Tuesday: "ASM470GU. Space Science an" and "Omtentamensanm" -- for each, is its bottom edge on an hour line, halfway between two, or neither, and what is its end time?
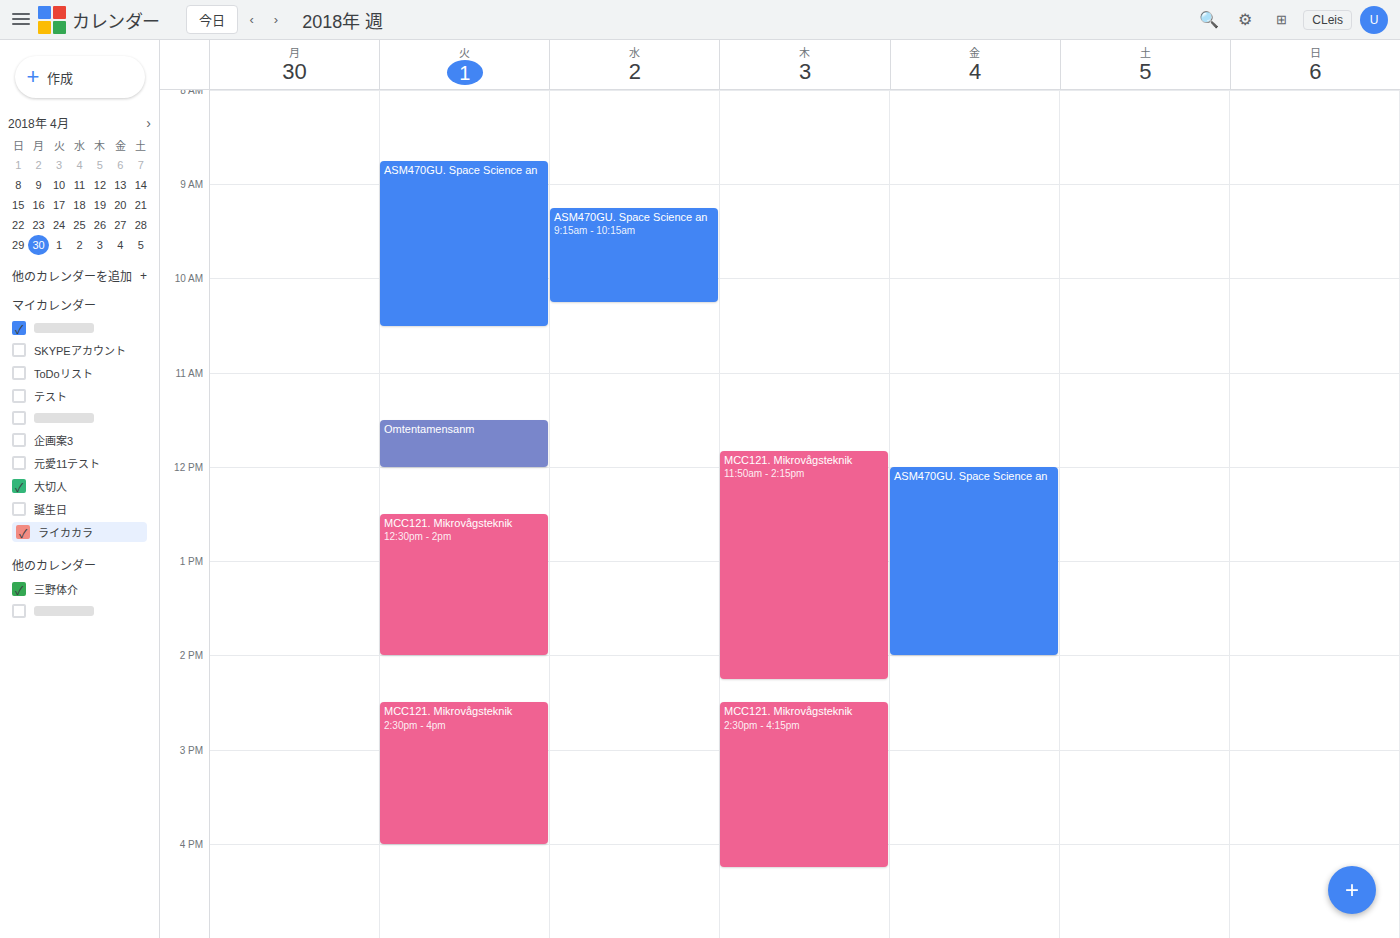
"ASM470GU. Space Science an": 10:30, halfway between the 10:00 and 11:00 lines. "Omtentamensanm": 12:00, exactly on the 12:00 line.